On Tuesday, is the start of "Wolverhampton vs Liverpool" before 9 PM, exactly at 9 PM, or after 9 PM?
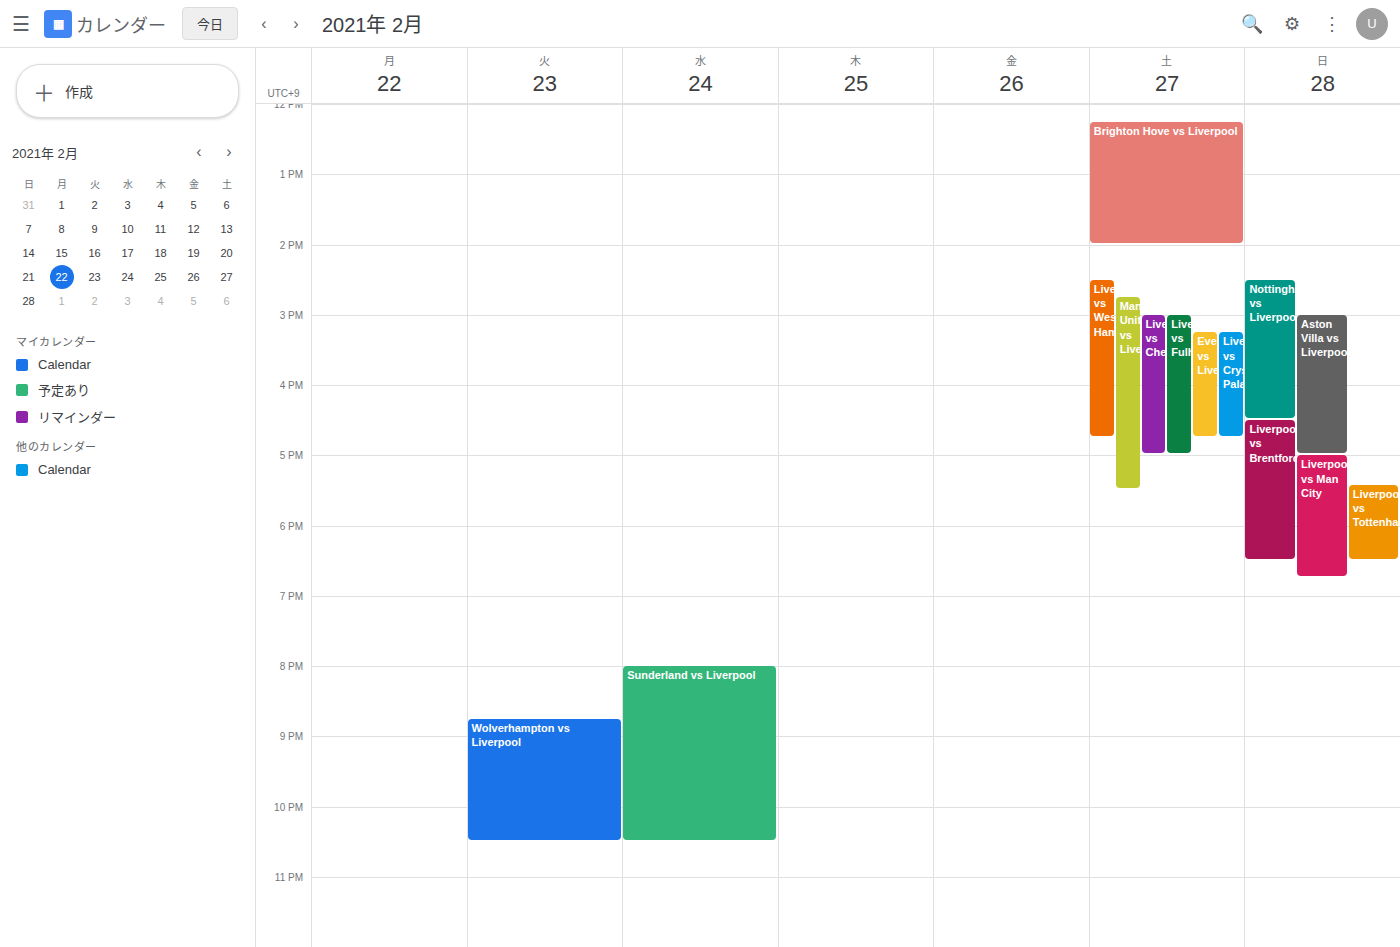
8:45 PM -- before 9 PM, 15 minutes above the 9 PM line.